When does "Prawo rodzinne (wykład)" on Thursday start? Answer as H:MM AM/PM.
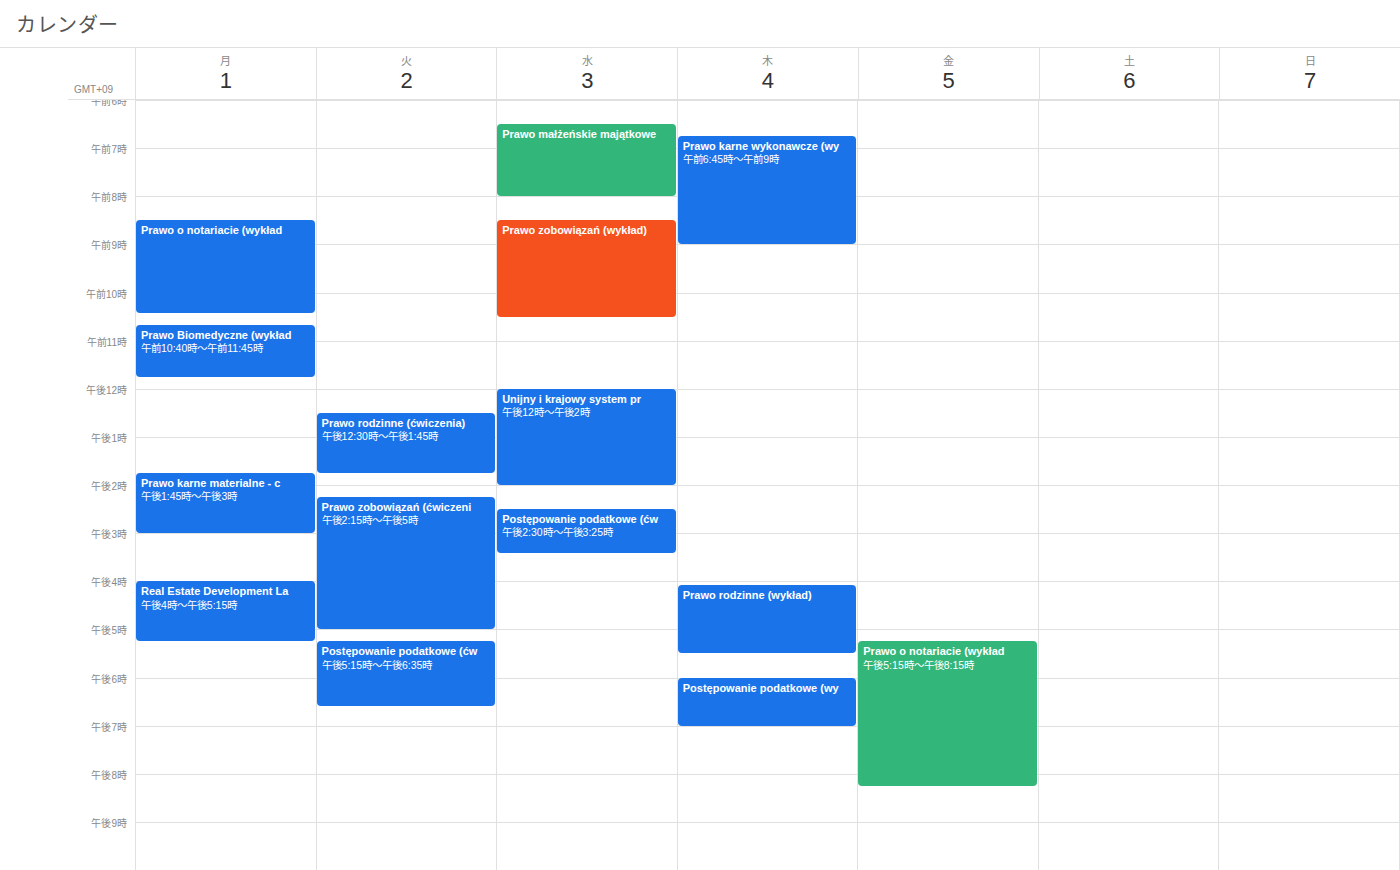
4:05 PM